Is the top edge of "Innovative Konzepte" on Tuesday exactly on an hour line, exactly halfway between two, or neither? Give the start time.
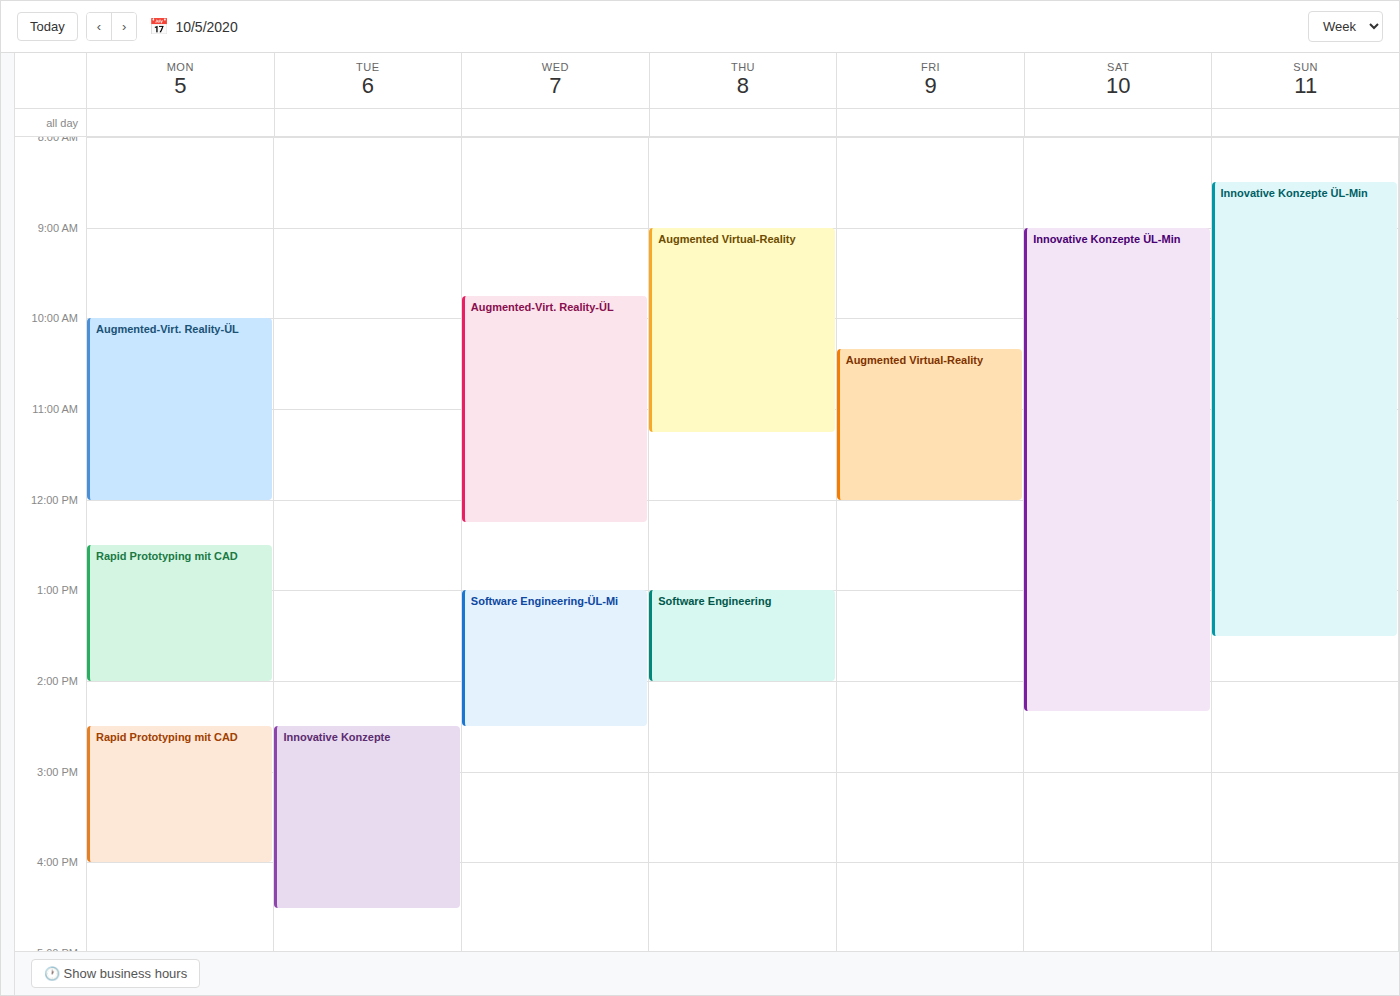
2:30 PM -- halfway between the 2 PM and 3 PM lines.